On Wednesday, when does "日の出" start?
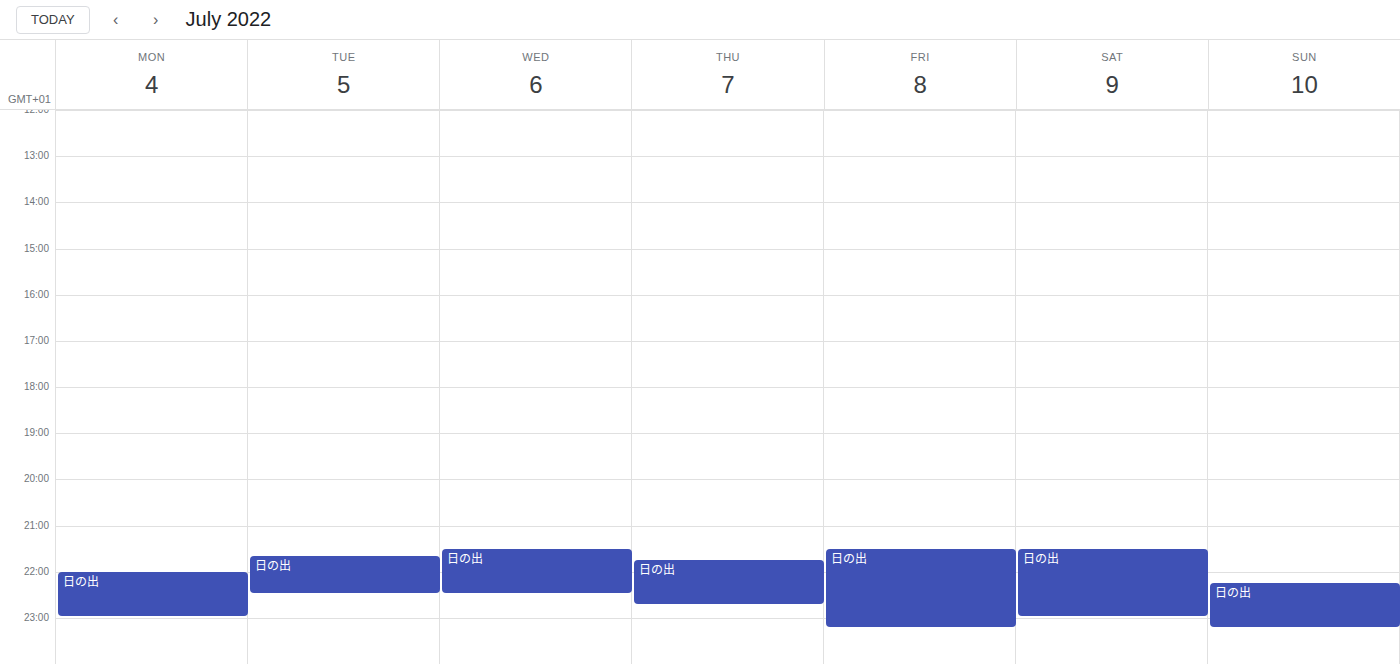
9:30 PM